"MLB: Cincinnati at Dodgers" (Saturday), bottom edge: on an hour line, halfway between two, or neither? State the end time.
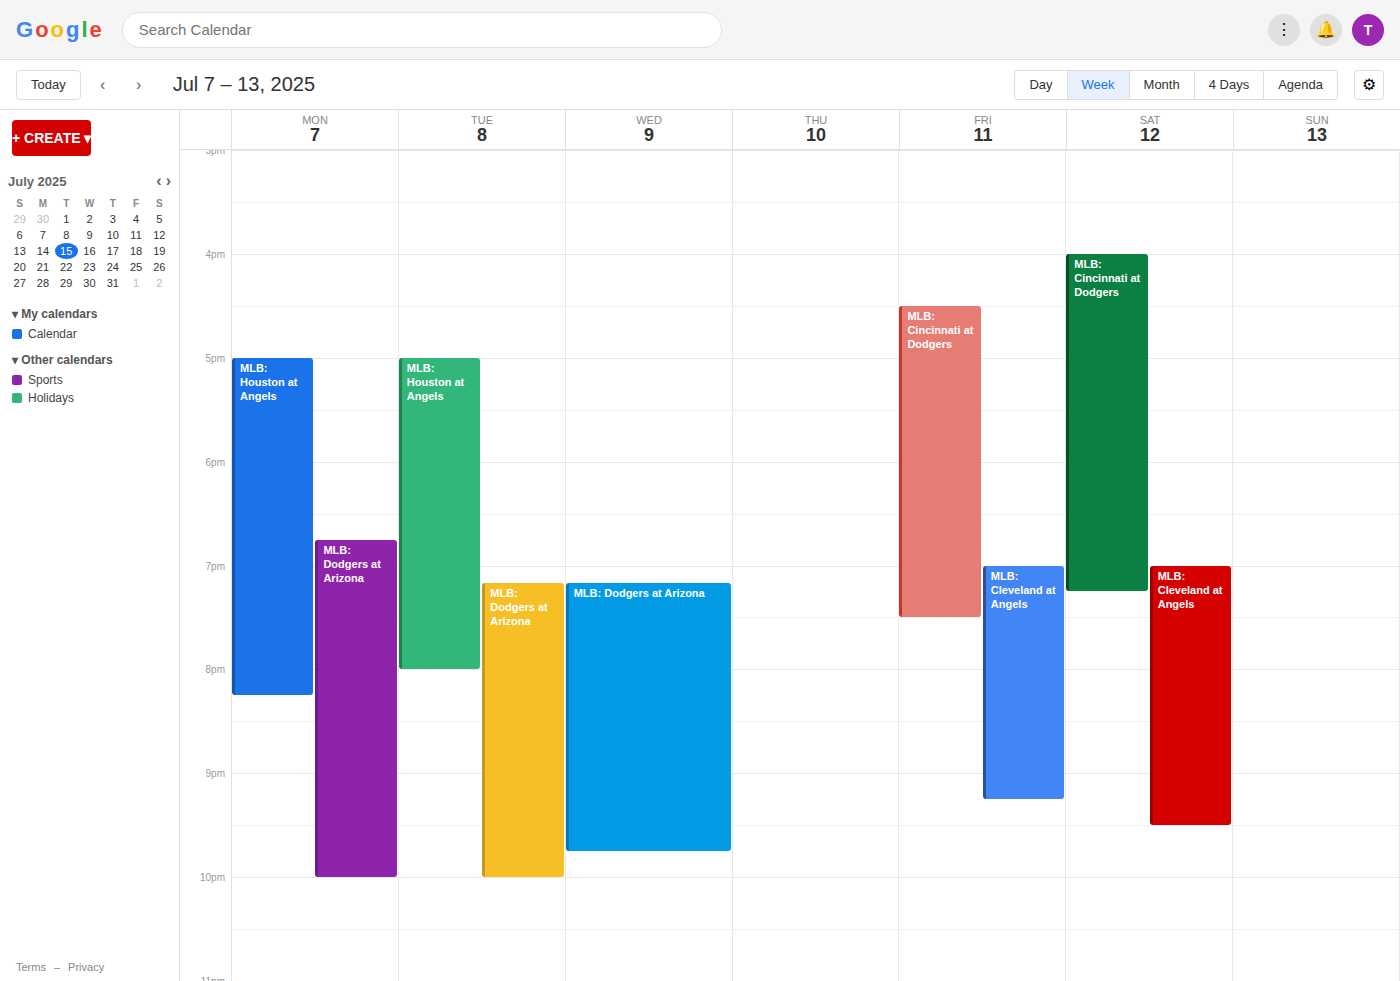
19:15 -- neither: a quarter of the way from the 19:00 line to the 20:00 line.